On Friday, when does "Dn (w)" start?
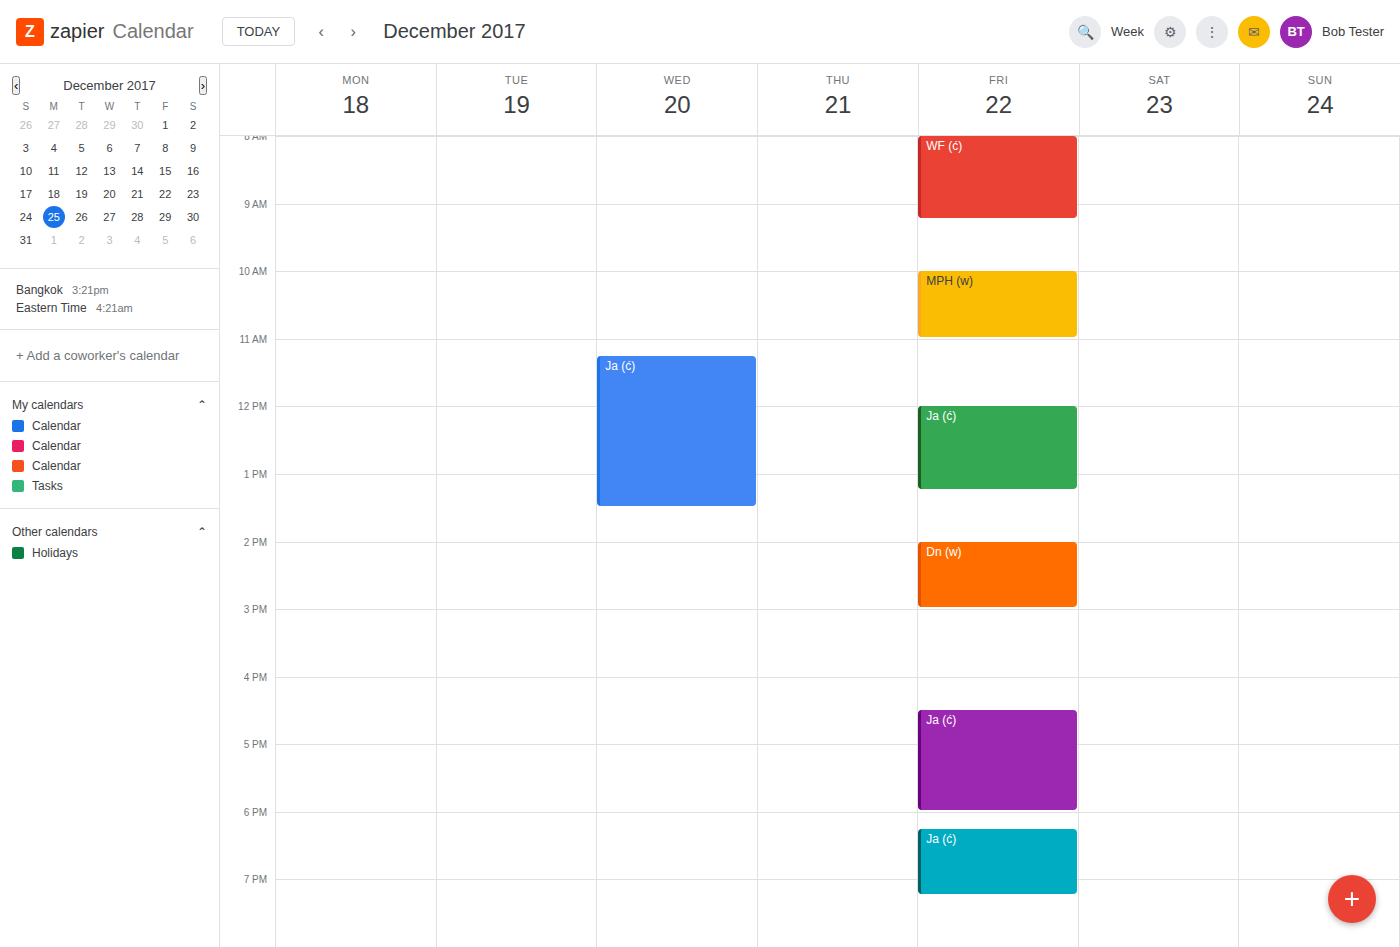
2:00 PM